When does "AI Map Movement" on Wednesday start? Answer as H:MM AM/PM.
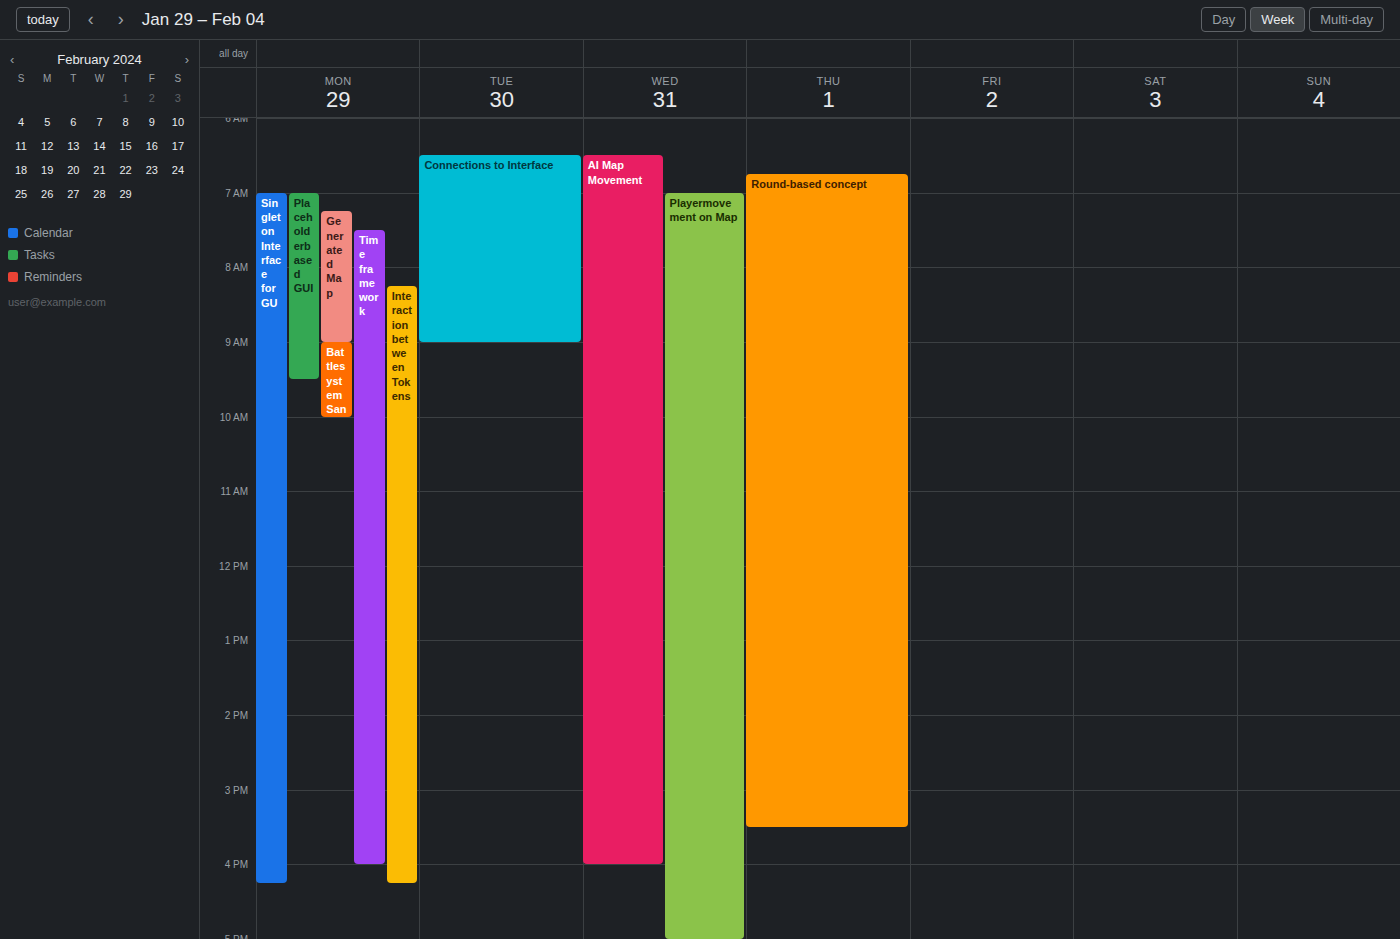
6:30 AM